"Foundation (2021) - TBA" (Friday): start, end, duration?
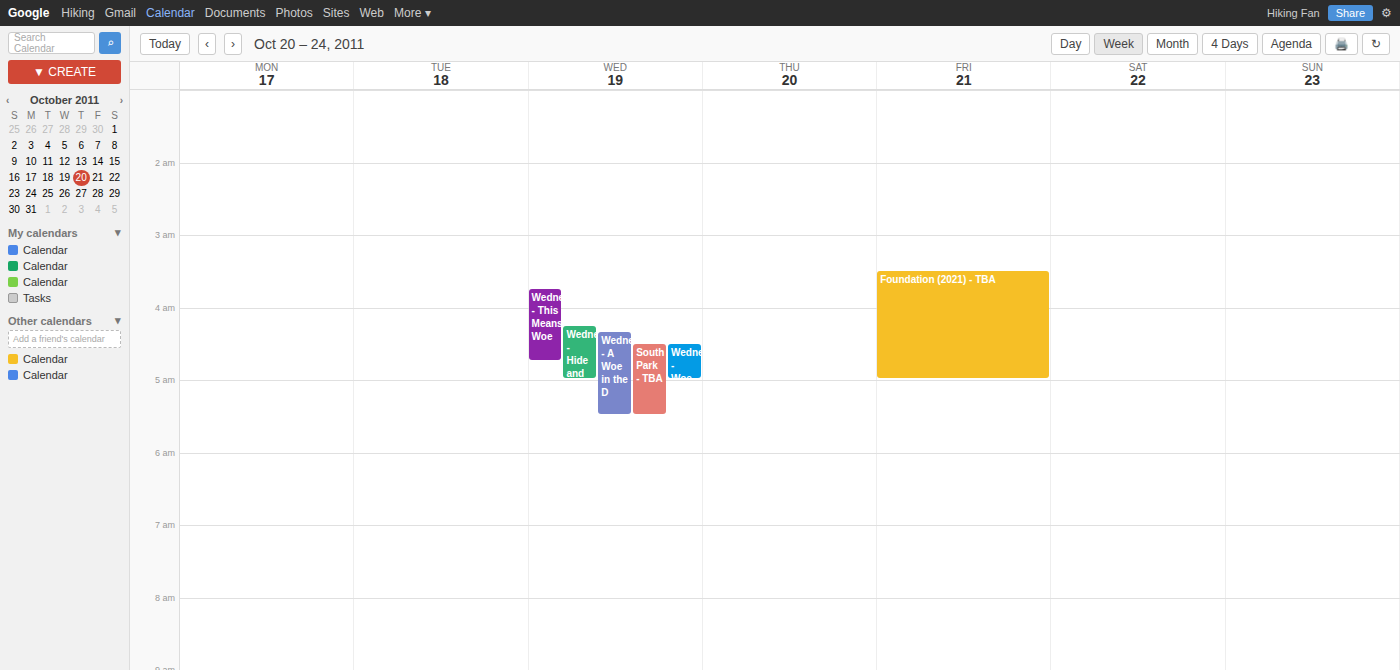
03:30 to 05:00, 1 hour 30 minutes